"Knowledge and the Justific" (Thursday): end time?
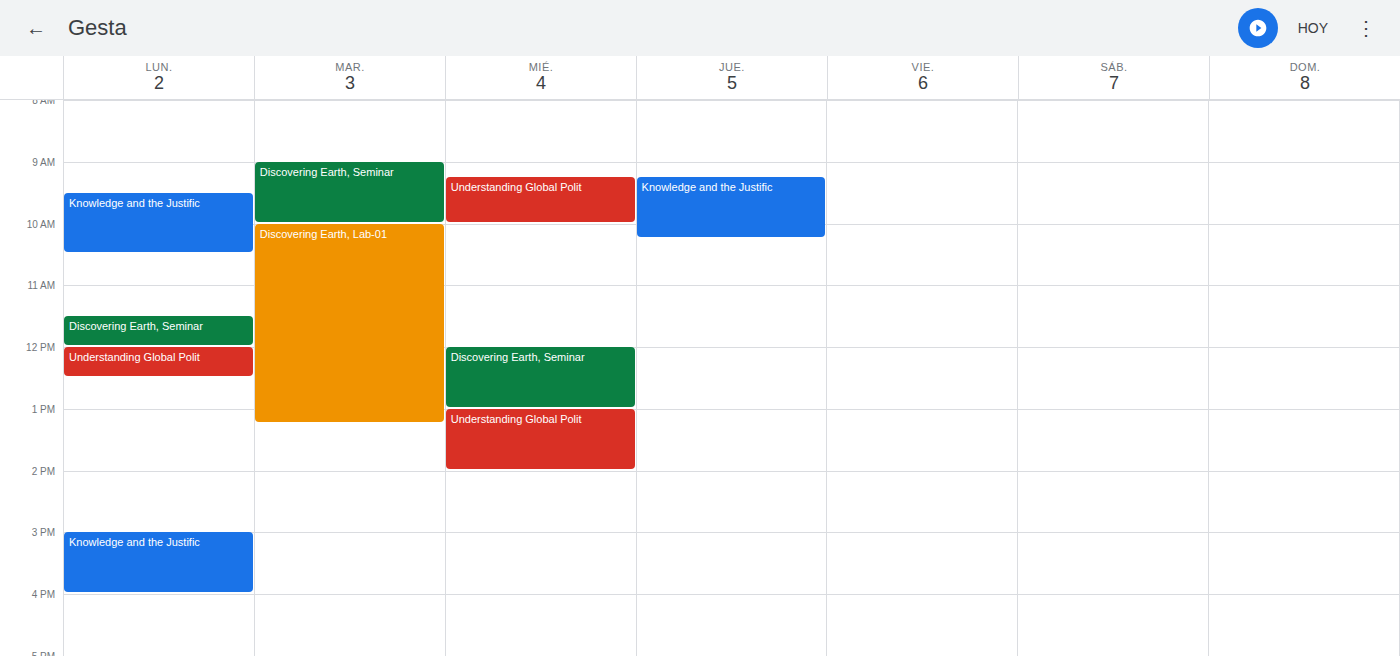
10:15 AM